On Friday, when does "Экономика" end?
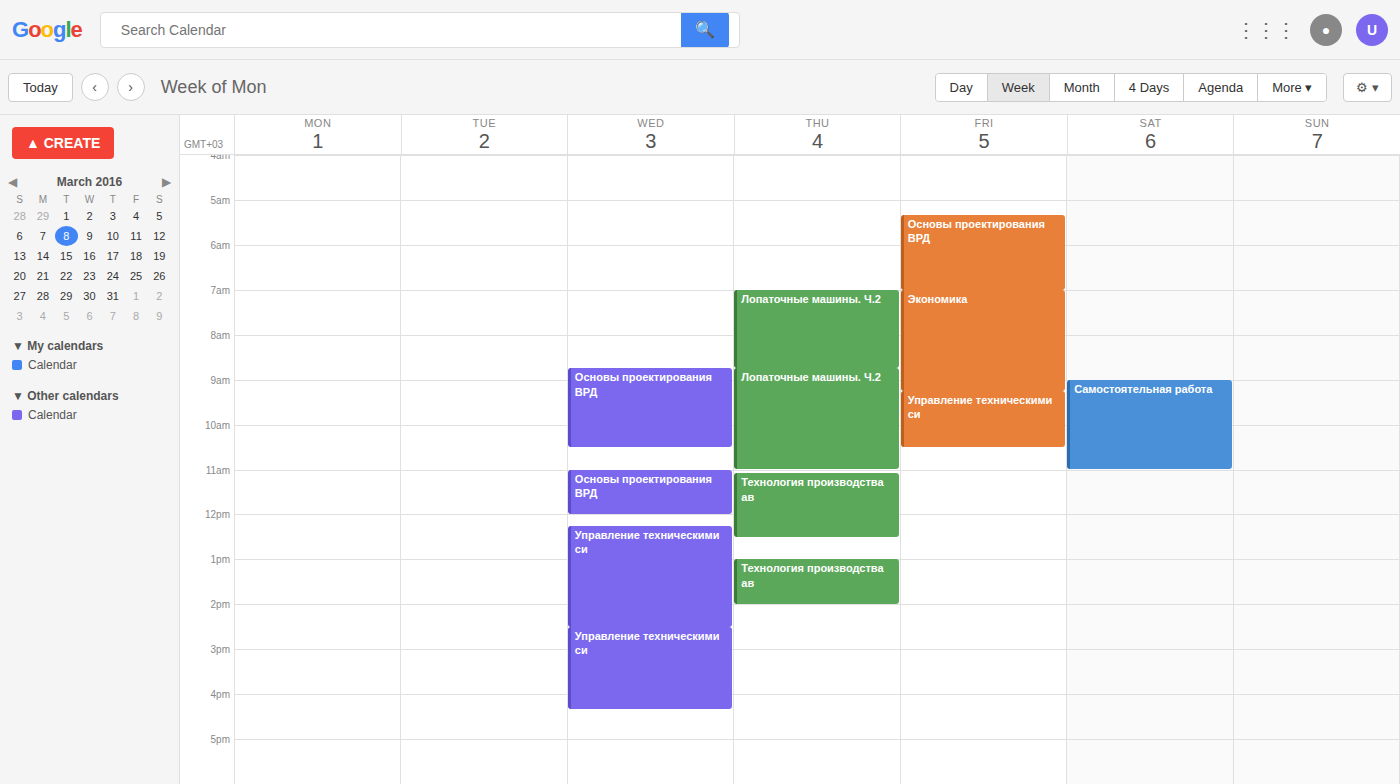
9:15 AM